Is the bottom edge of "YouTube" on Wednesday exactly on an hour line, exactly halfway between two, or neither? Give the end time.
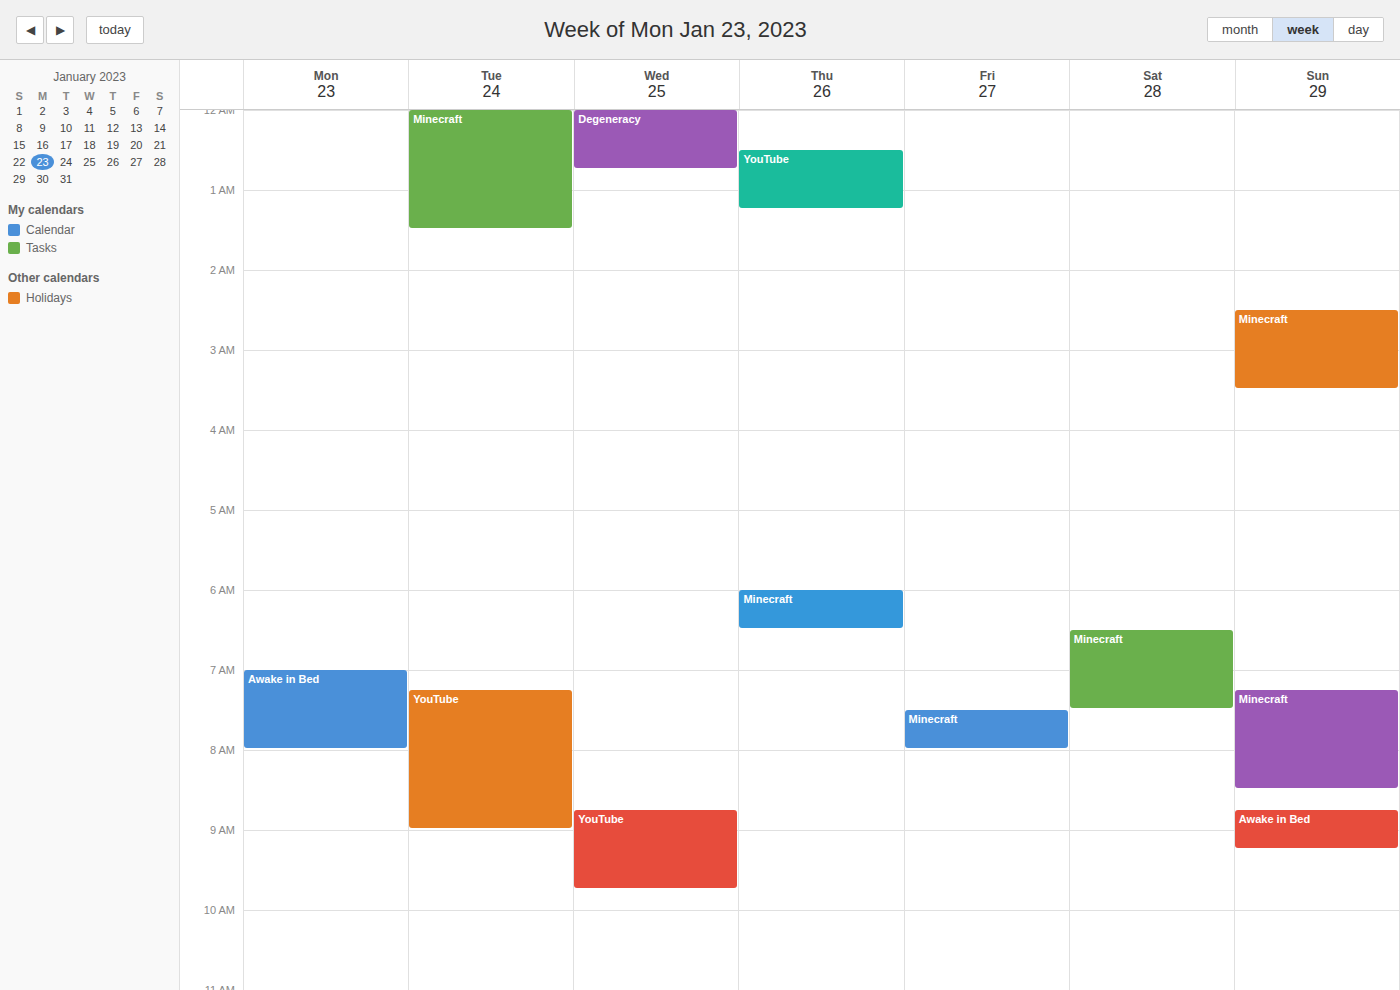
9:45 AM -- neither: three quarters of the way from the 9 AM line to the 10 AM line.